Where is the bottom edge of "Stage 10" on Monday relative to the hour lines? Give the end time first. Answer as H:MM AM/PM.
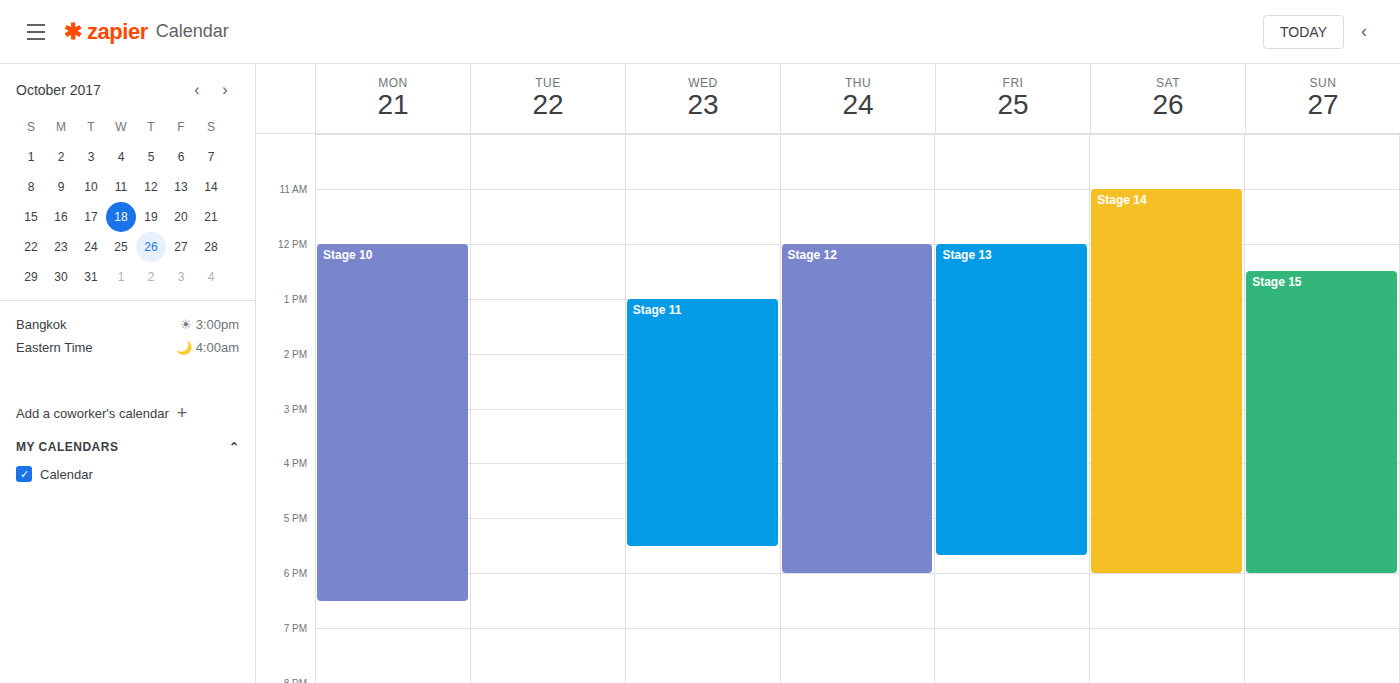
6:30 PM -- halfway between the 6 PM and 7 PM lines.